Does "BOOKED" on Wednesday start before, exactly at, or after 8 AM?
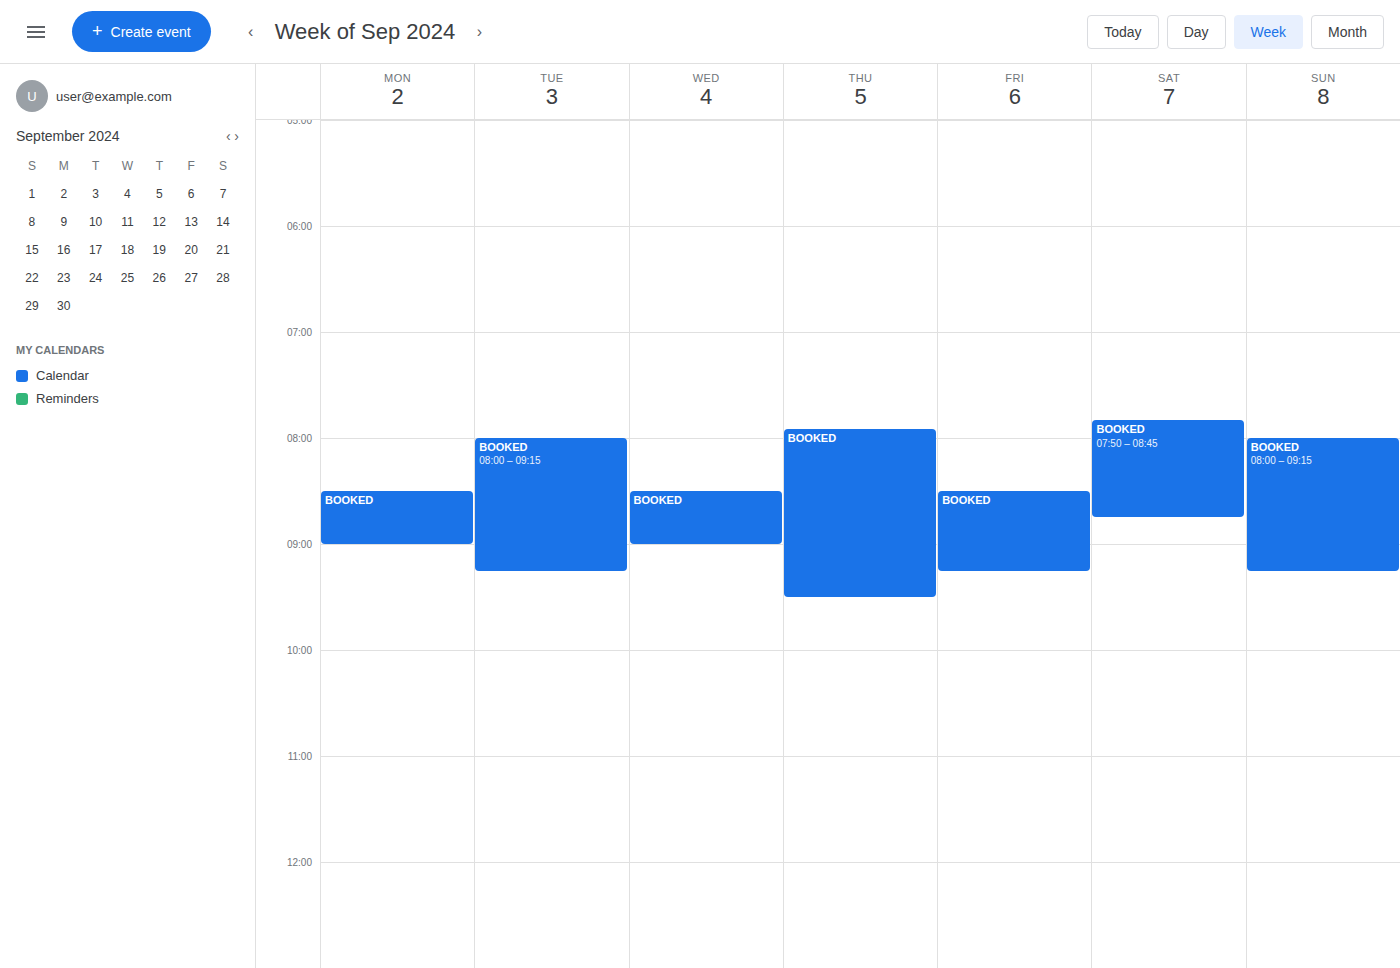
8:30 AM -- after 8 AM, 30 minutes below the 8 AM line.